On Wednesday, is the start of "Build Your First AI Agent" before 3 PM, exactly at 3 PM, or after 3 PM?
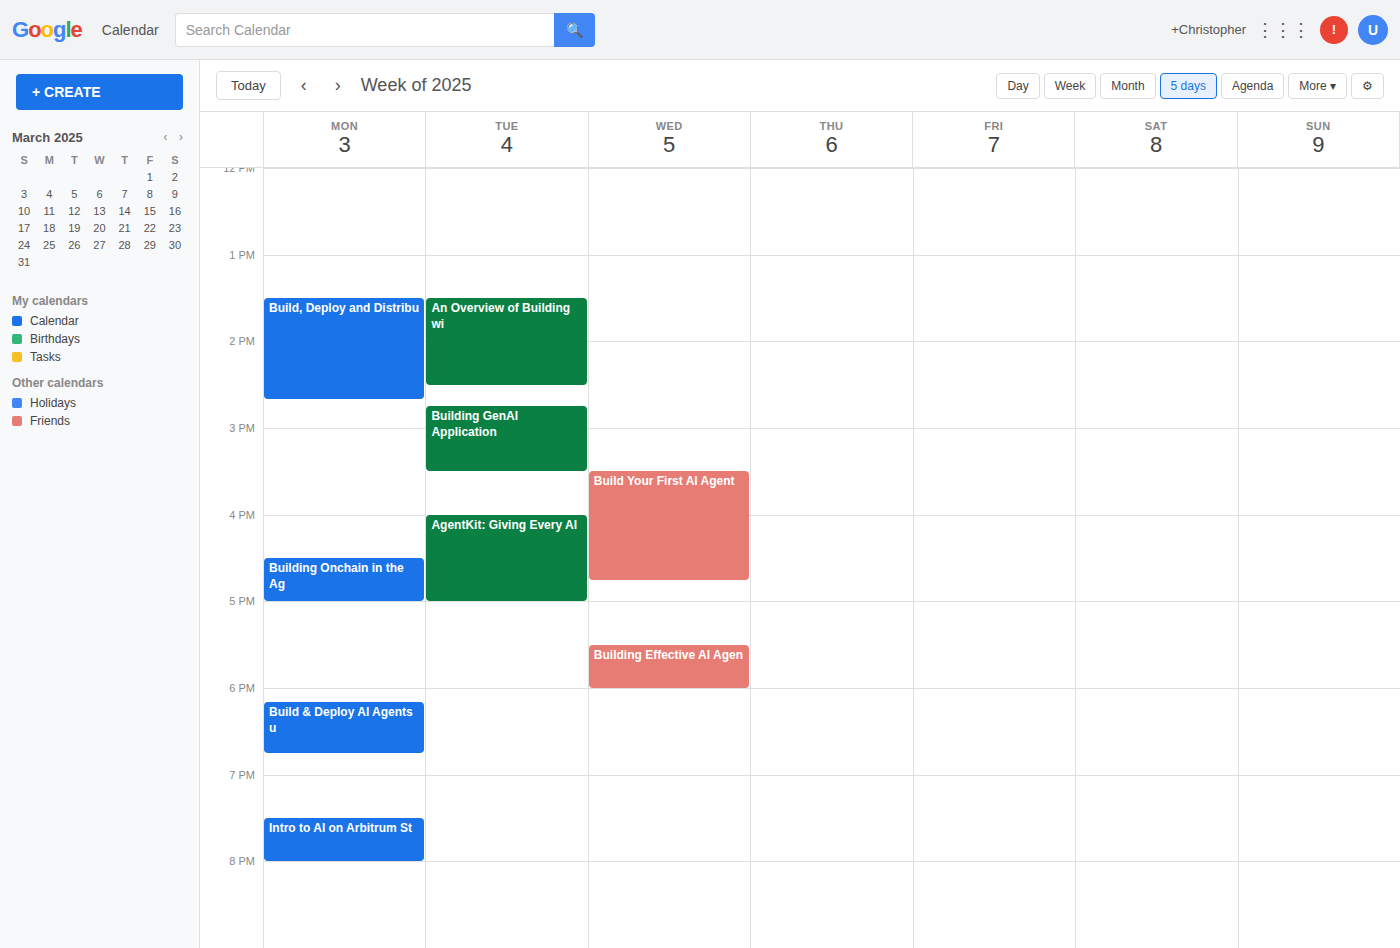
3:30 PM -- after 3 PM, 30 minutes below the 3 PM line.